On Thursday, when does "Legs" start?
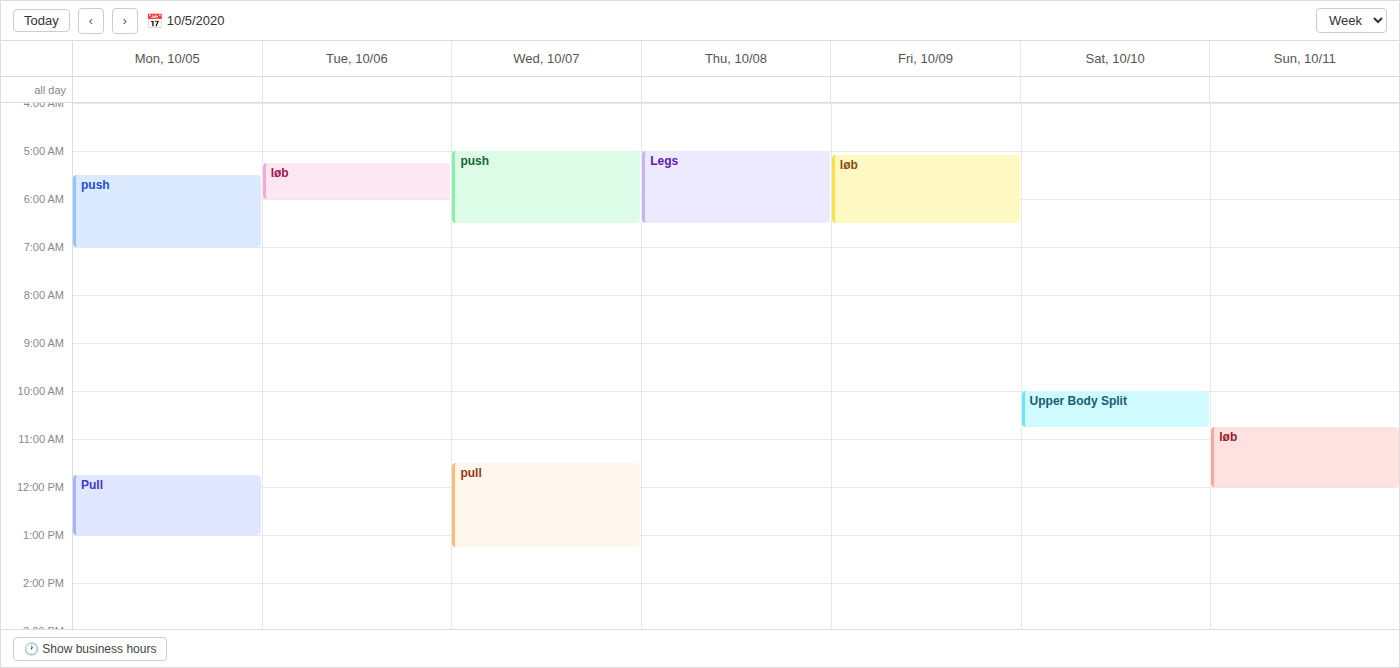
5:00 AM